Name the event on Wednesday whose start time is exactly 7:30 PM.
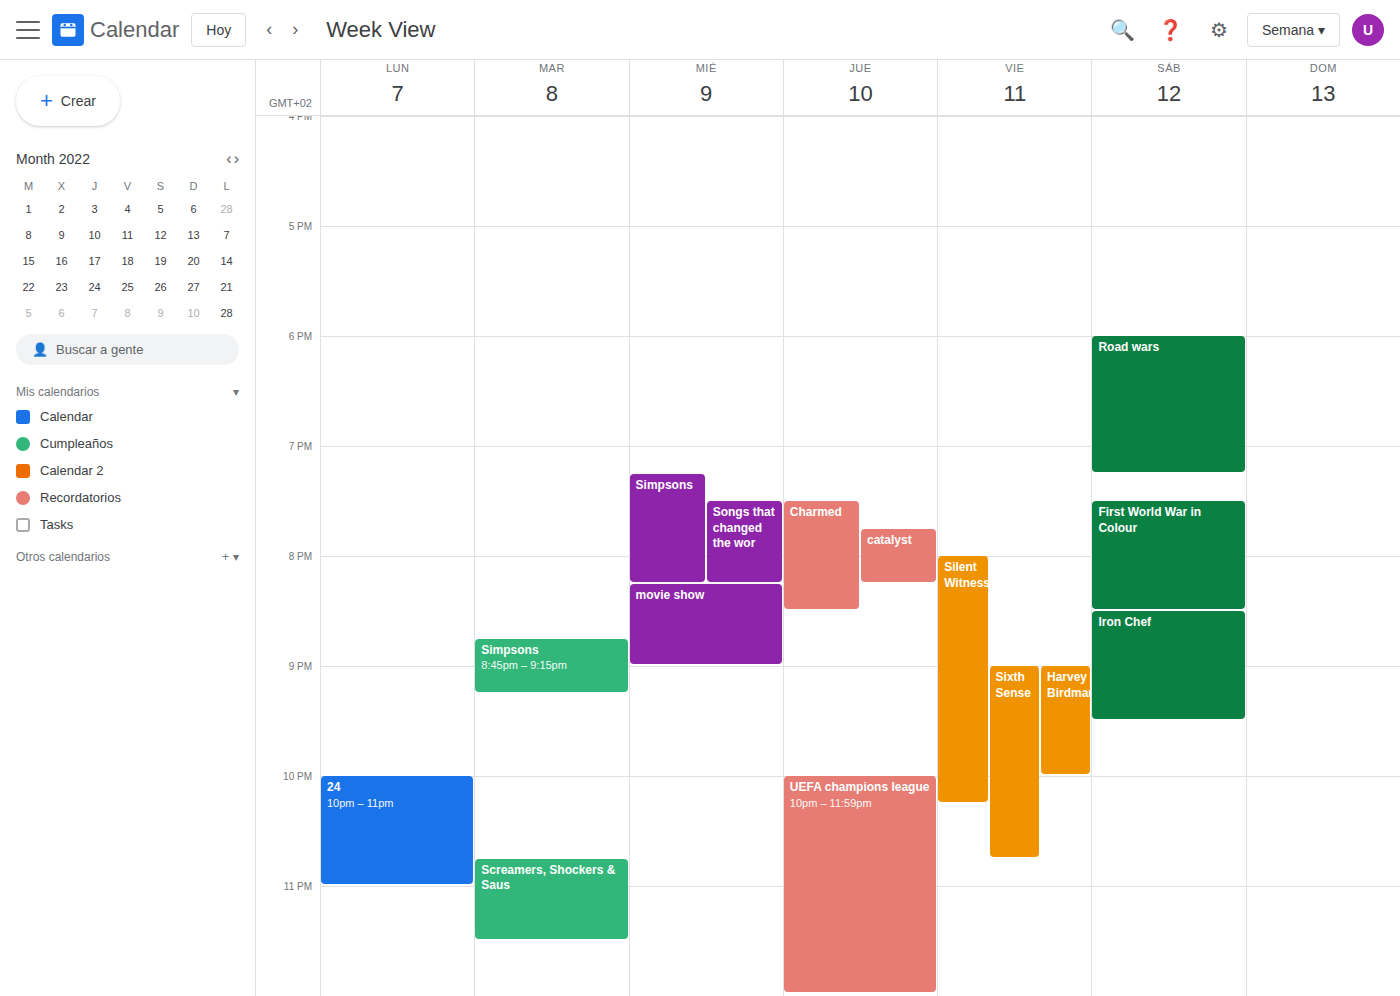
"Songs that changed the wor"